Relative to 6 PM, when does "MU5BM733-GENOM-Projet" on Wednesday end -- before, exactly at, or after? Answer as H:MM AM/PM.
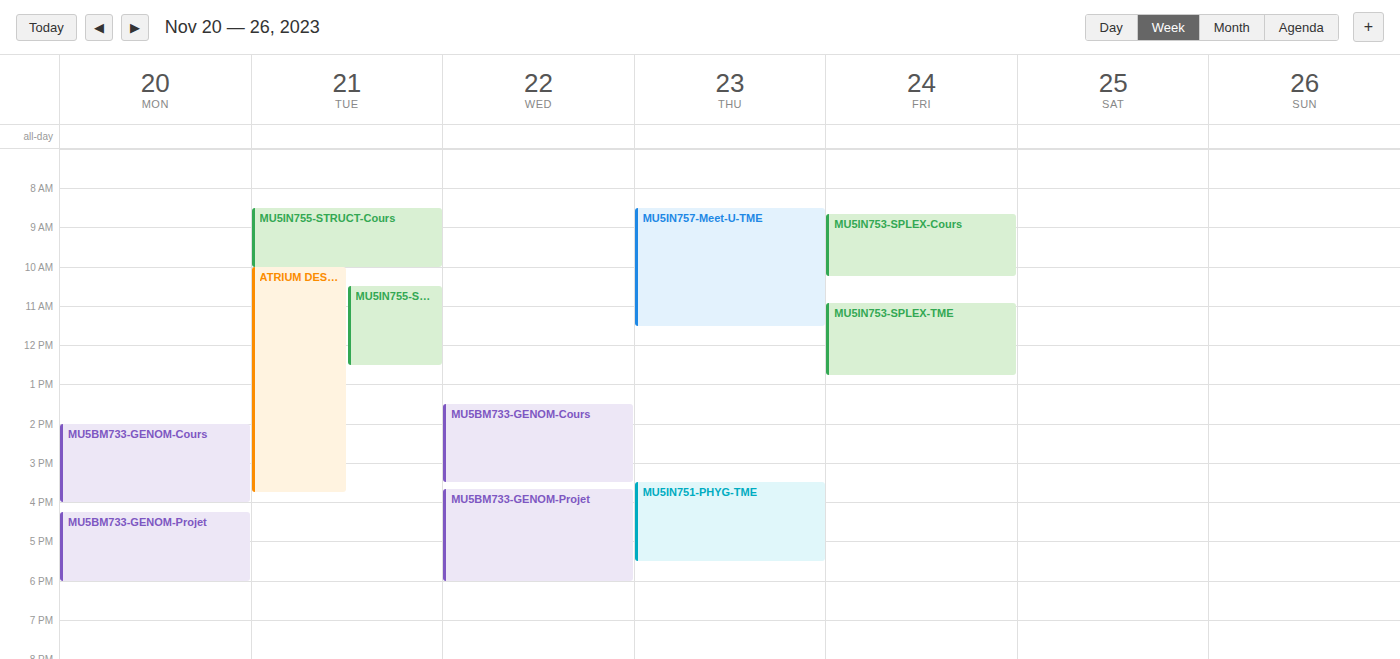
6:00 PM -- exactly at 6 PM, on the 6 PM line.